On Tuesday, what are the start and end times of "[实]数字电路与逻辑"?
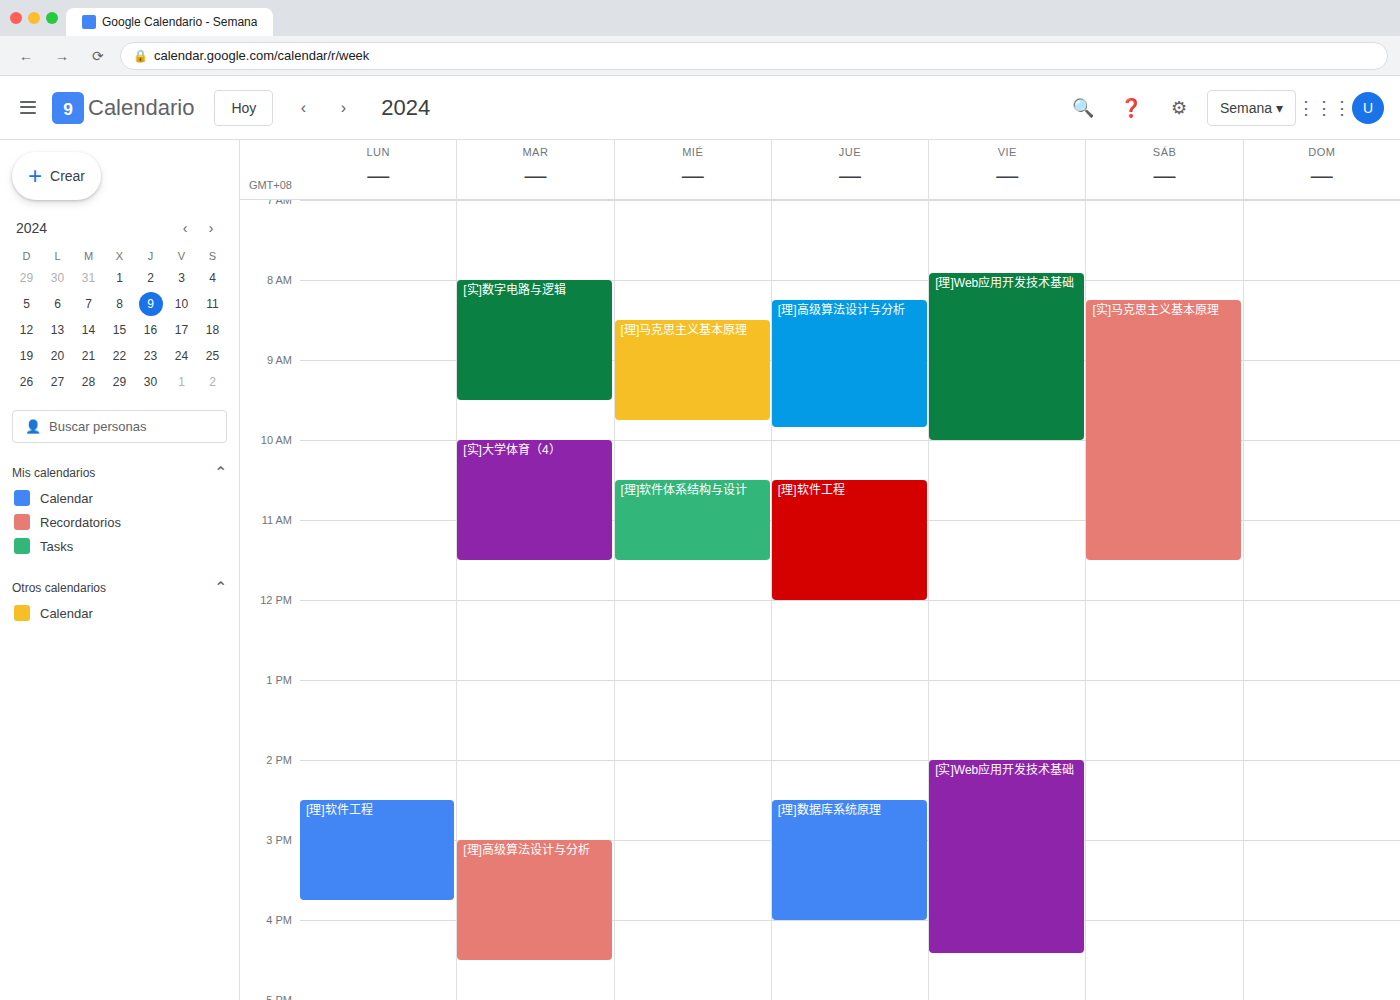
08:00 to 09:30